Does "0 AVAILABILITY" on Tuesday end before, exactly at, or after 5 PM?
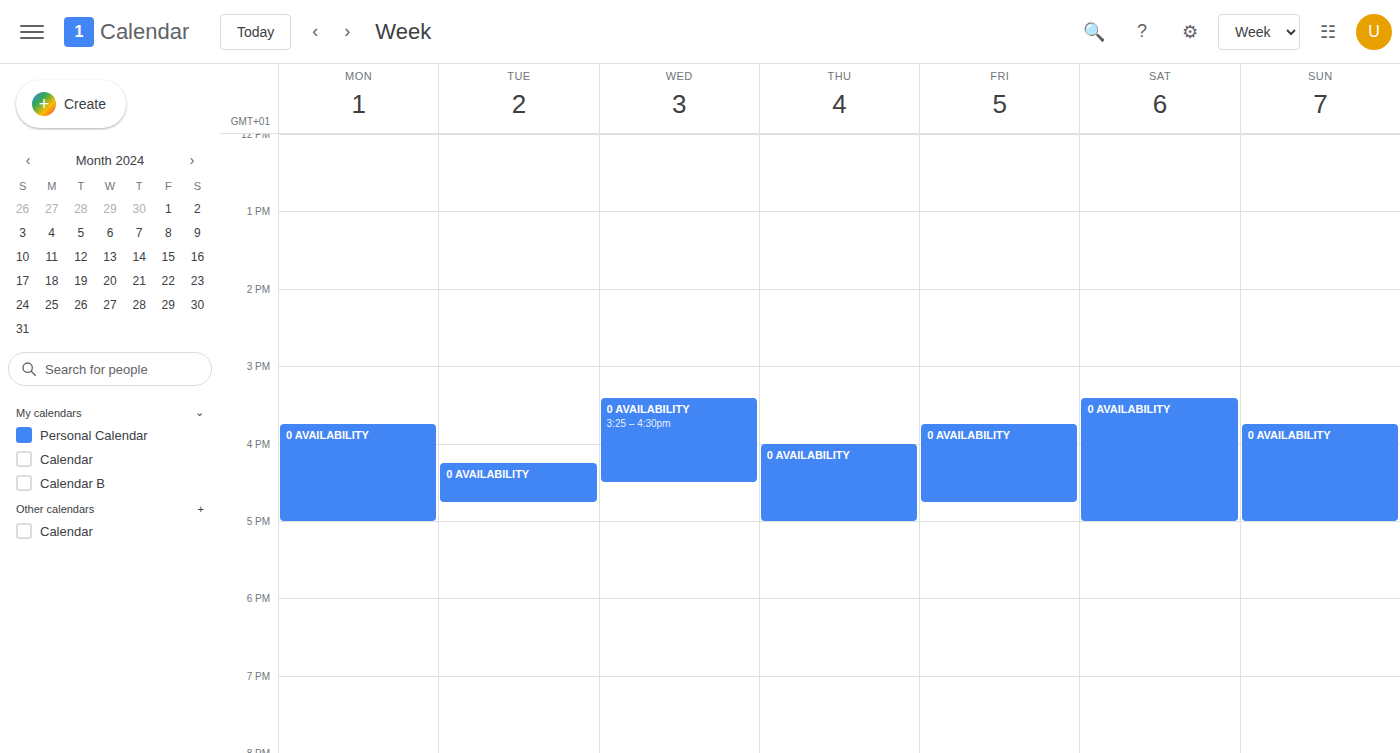
4:45 PM -- before 5 PM, 15 minutes above the 5 PM line.